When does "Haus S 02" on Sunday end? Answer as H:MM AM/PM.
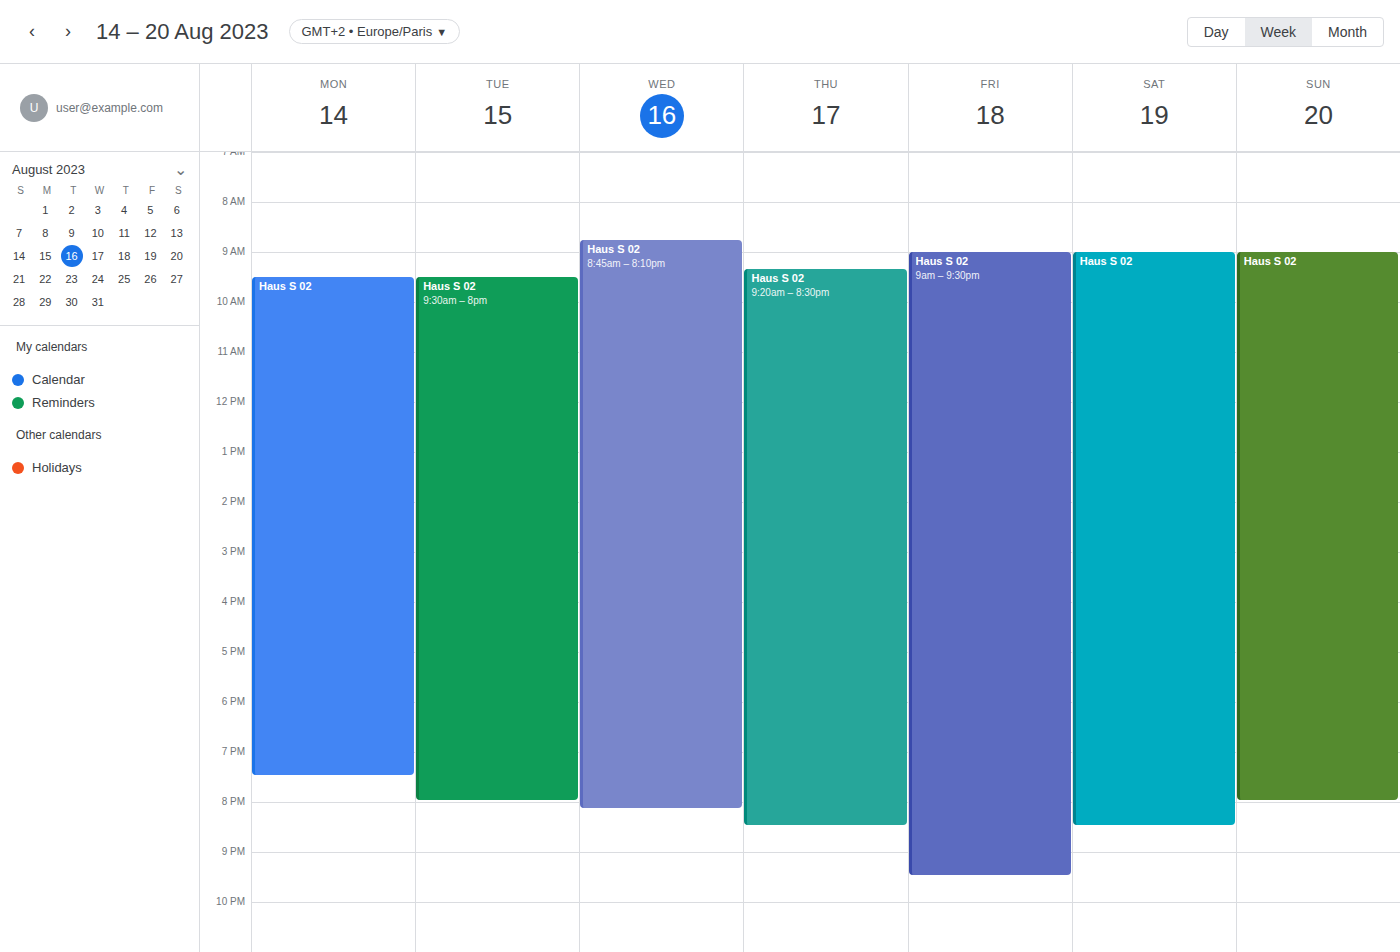
8:00 PM